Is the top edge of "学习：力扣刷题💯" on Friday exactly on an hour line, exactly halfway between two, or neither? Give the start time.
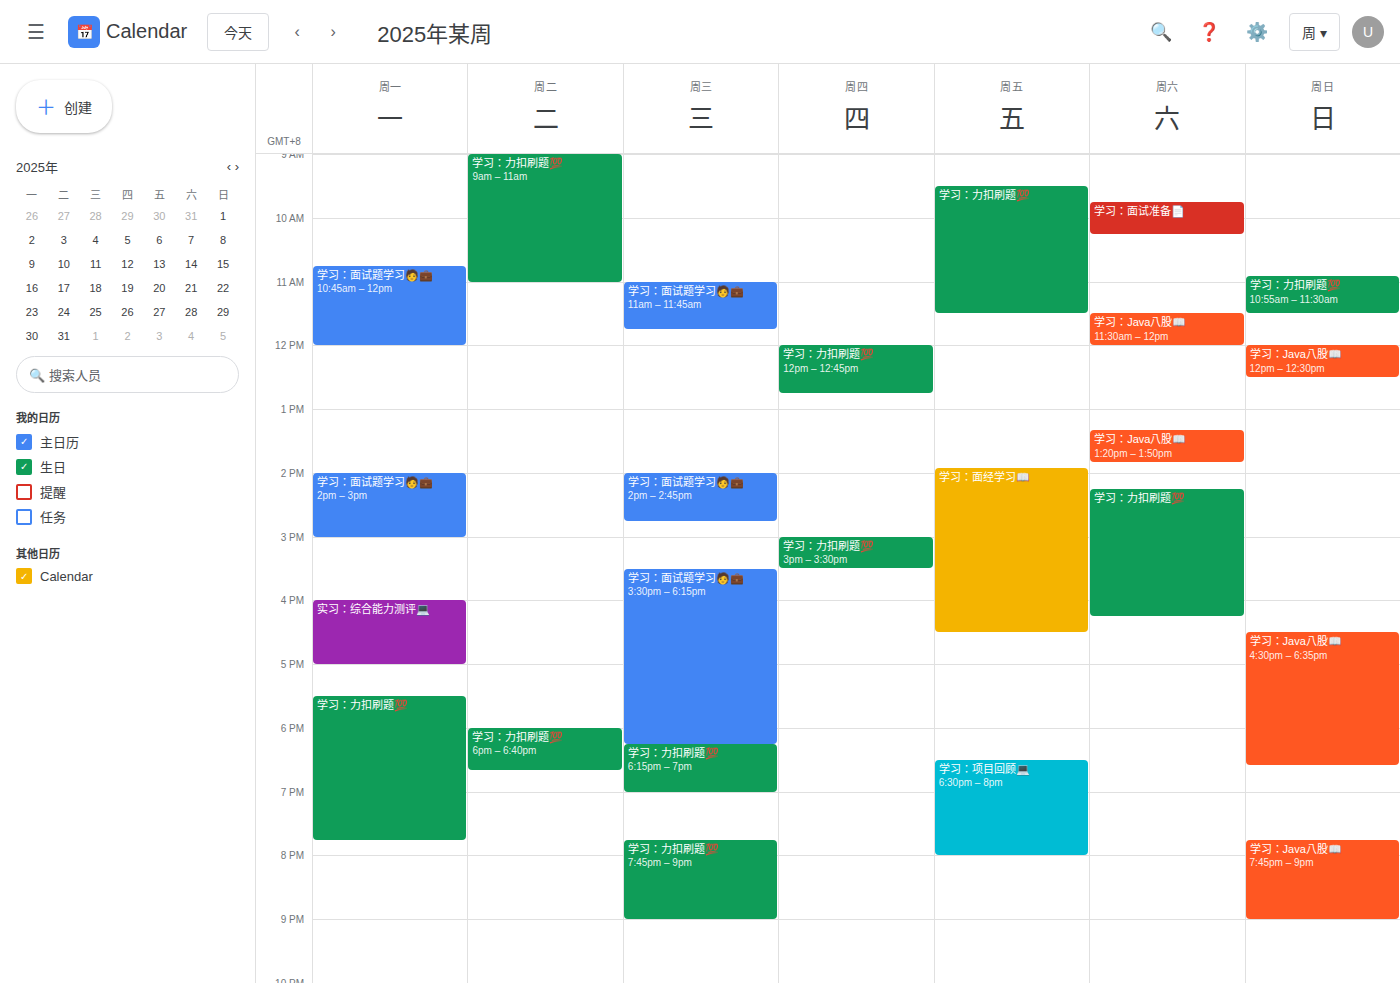
9:30 AM -- halfway between the 9 AM and 10 AM lines.